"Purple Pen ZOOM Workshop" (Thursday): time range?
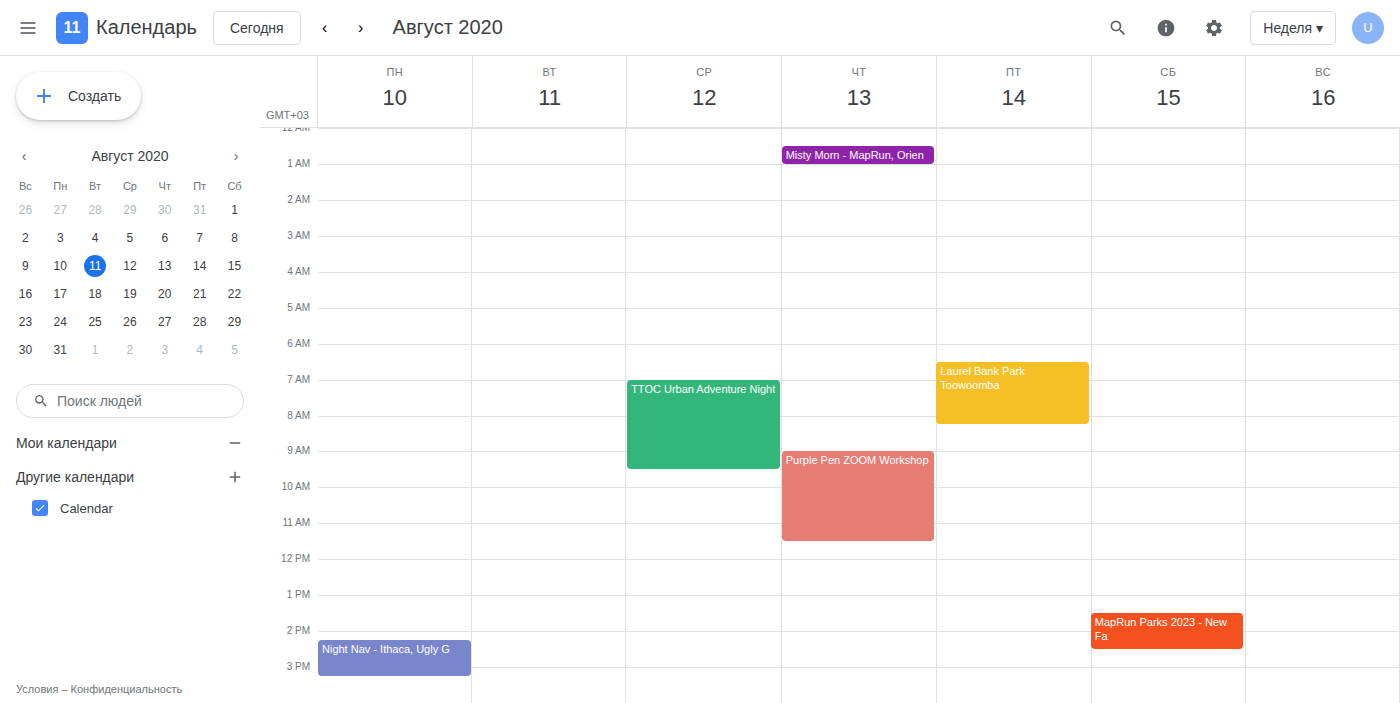
9:00 AM to 11:30 AM